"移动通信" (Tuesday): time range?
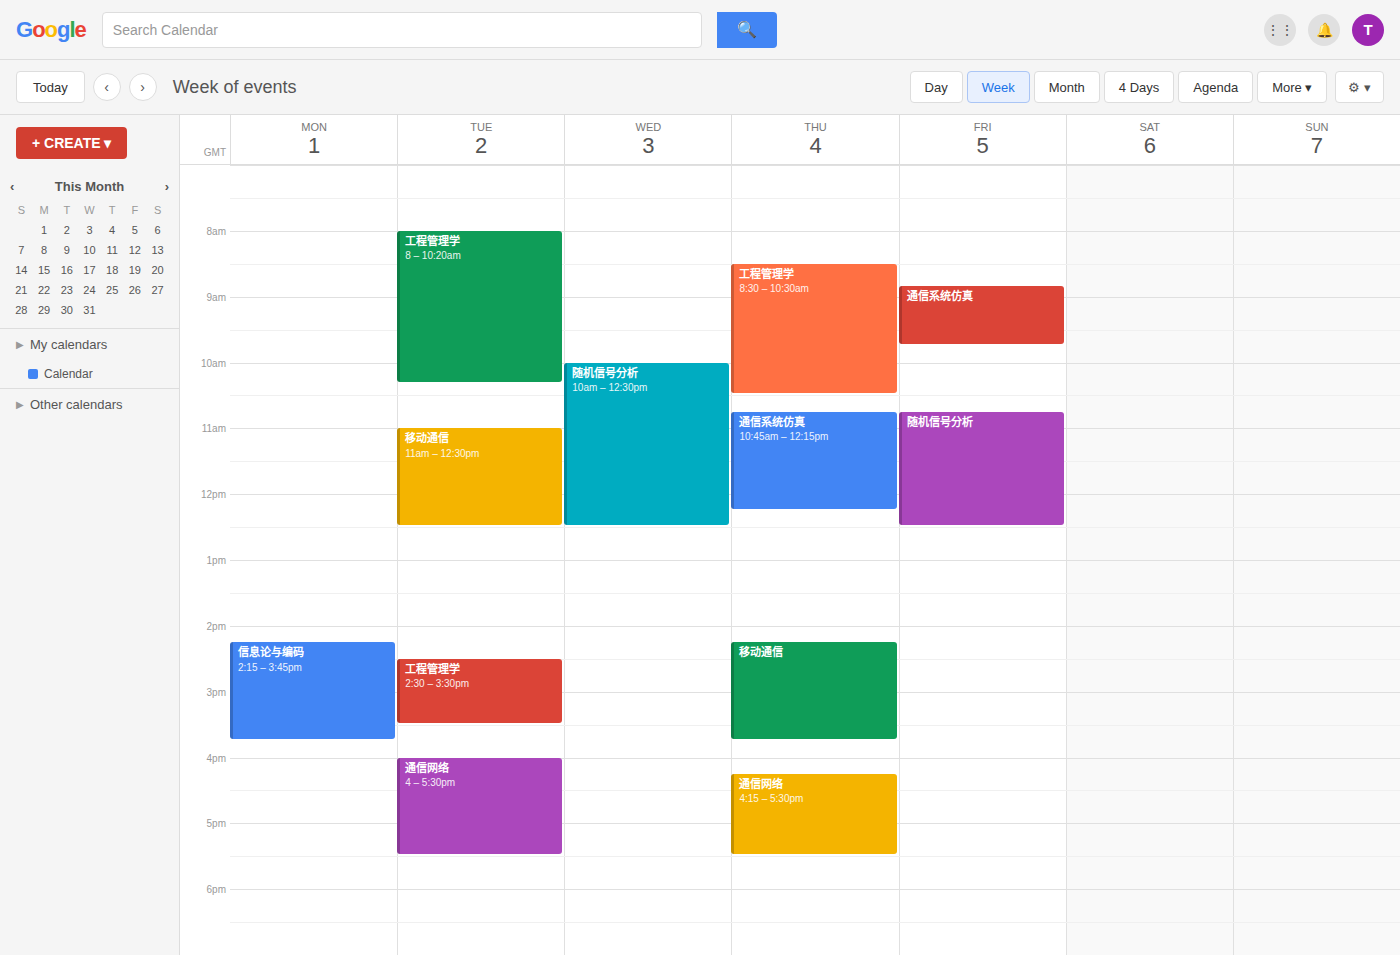
11:00 AM to 12:30 PM